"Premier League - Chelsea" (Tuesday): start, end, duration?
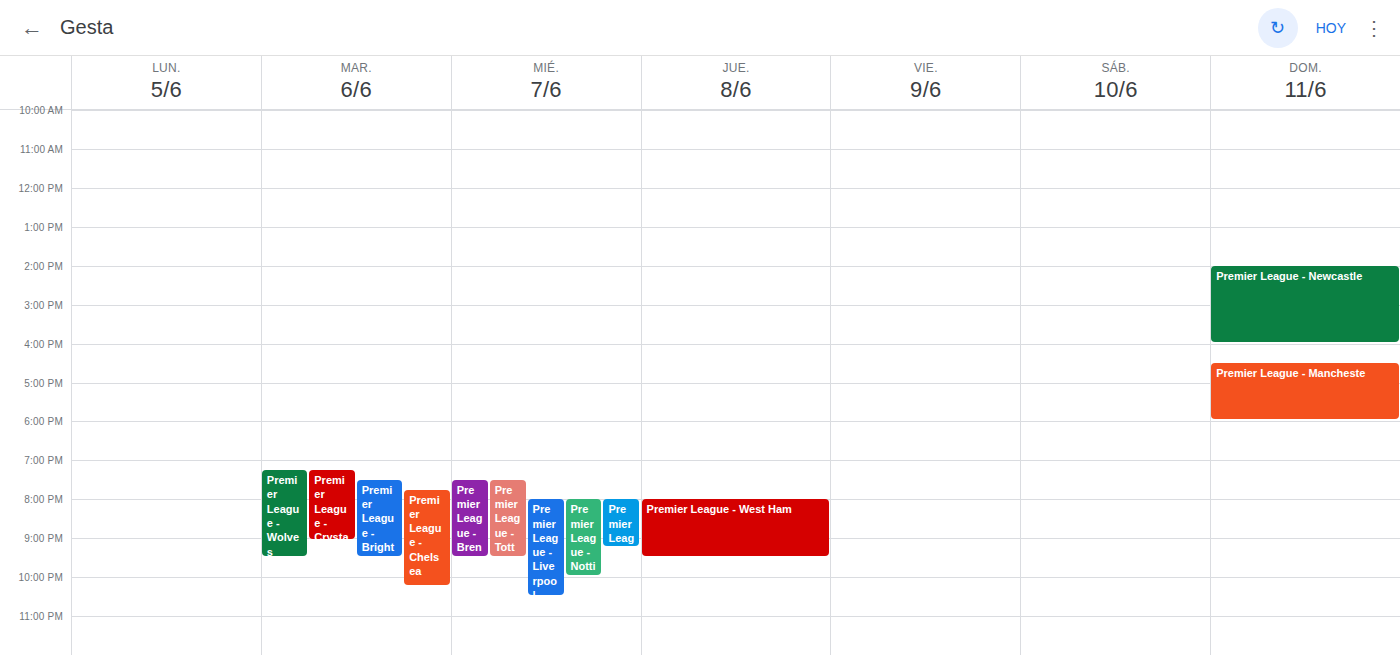
7:45 PM to 10:15 PM, 2 hours 30 minutes